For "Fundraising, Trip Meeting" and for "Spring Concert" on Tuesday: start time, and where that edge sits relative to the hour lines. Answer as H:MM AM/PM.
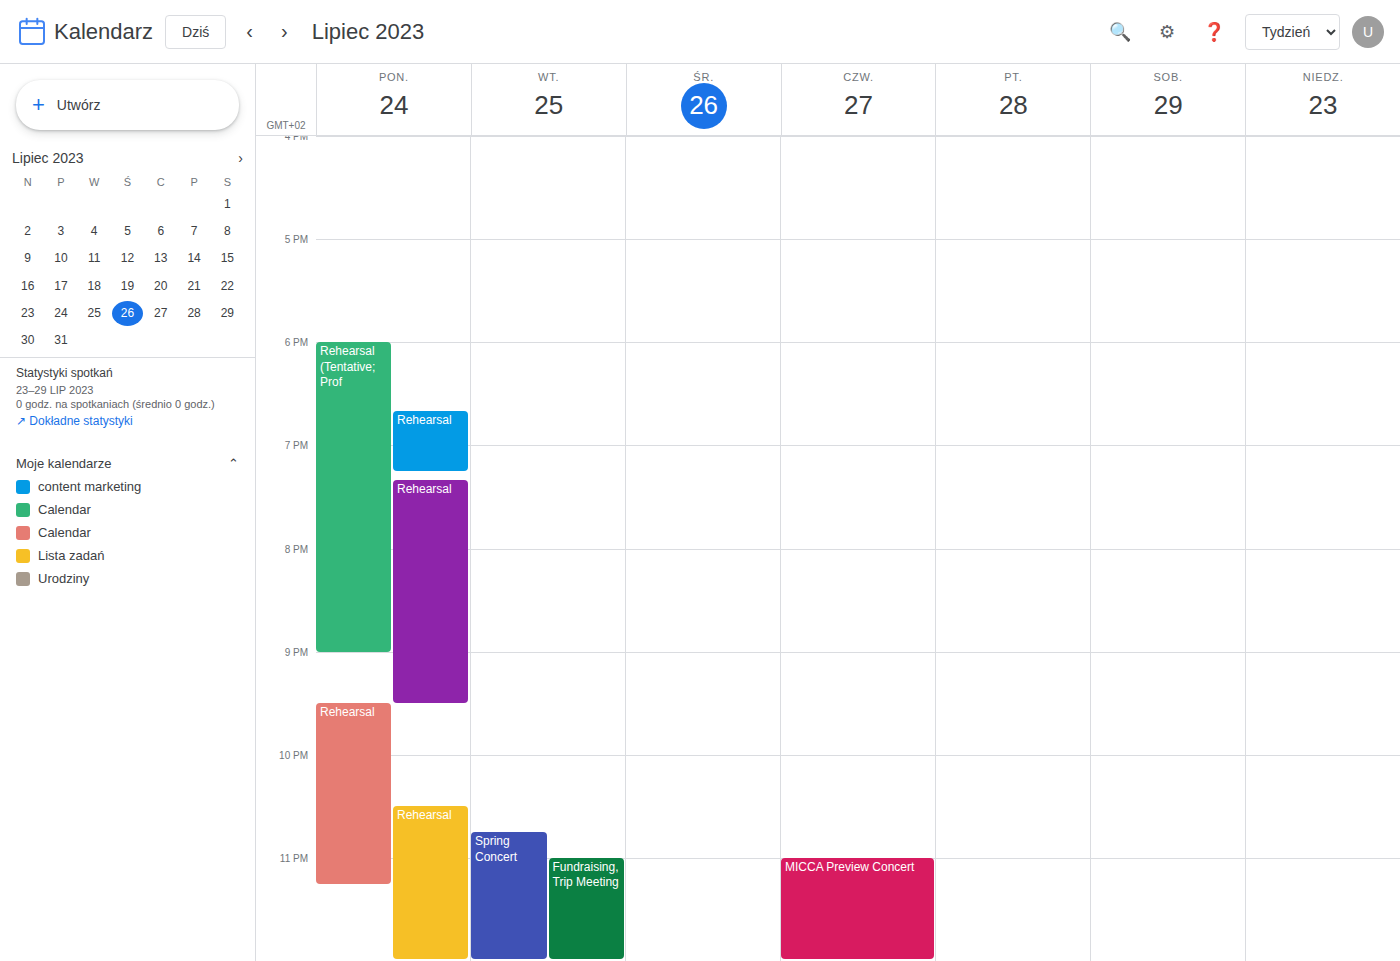
"Fundraising, Trip Meeting": 11:00 PM, exactly on the 11 PM line. "Spring Concert": 10:45 PM, neither: three quarters of the way from the 10 PM line to the 11 PM line.